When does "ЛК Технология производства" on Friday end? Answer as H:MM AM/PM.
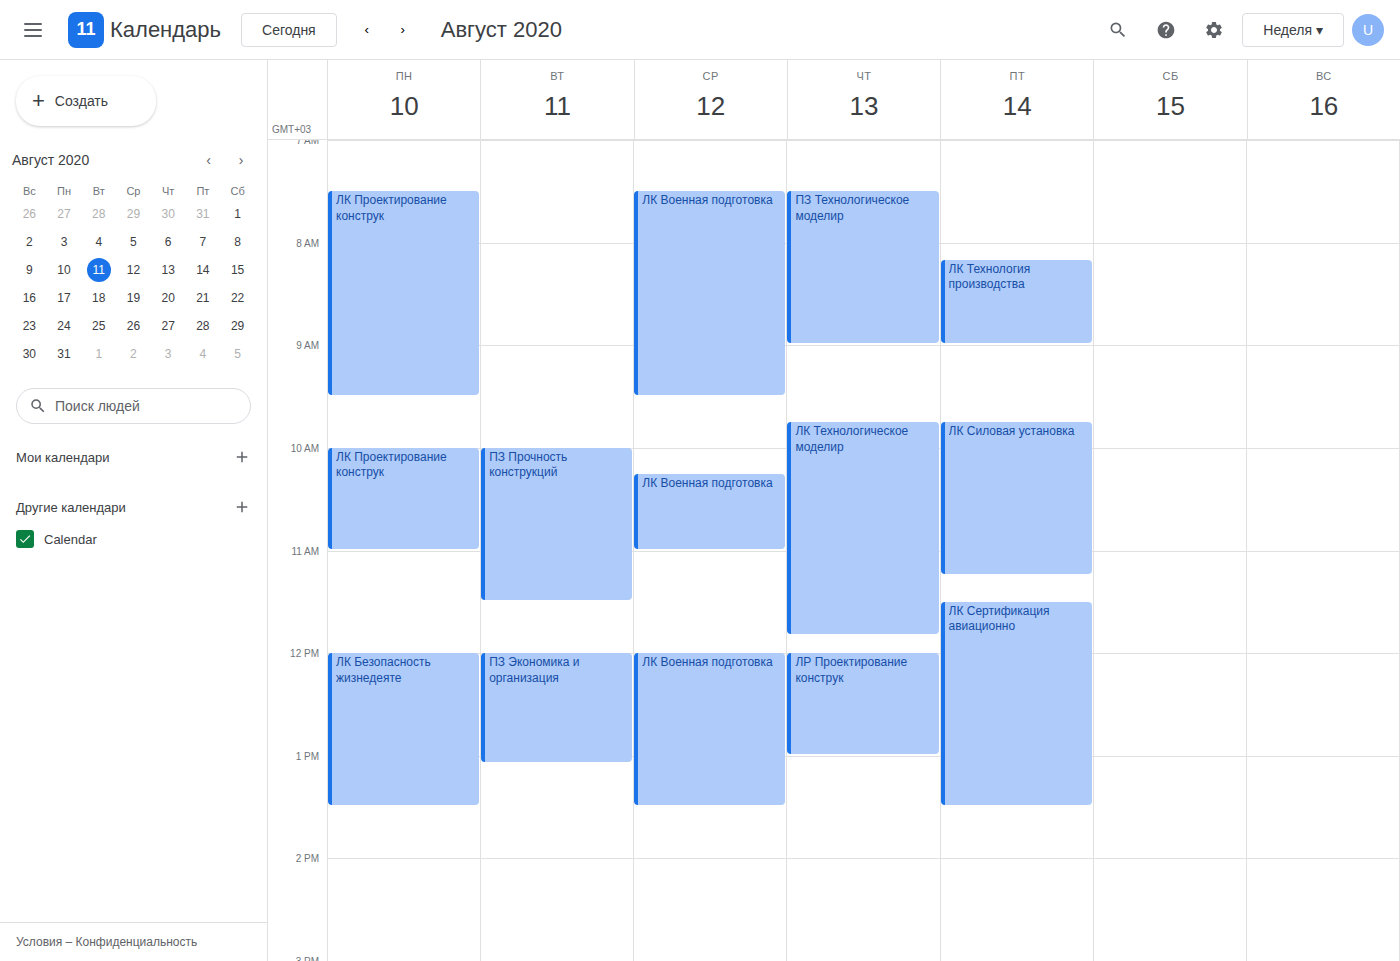
9:00 AM